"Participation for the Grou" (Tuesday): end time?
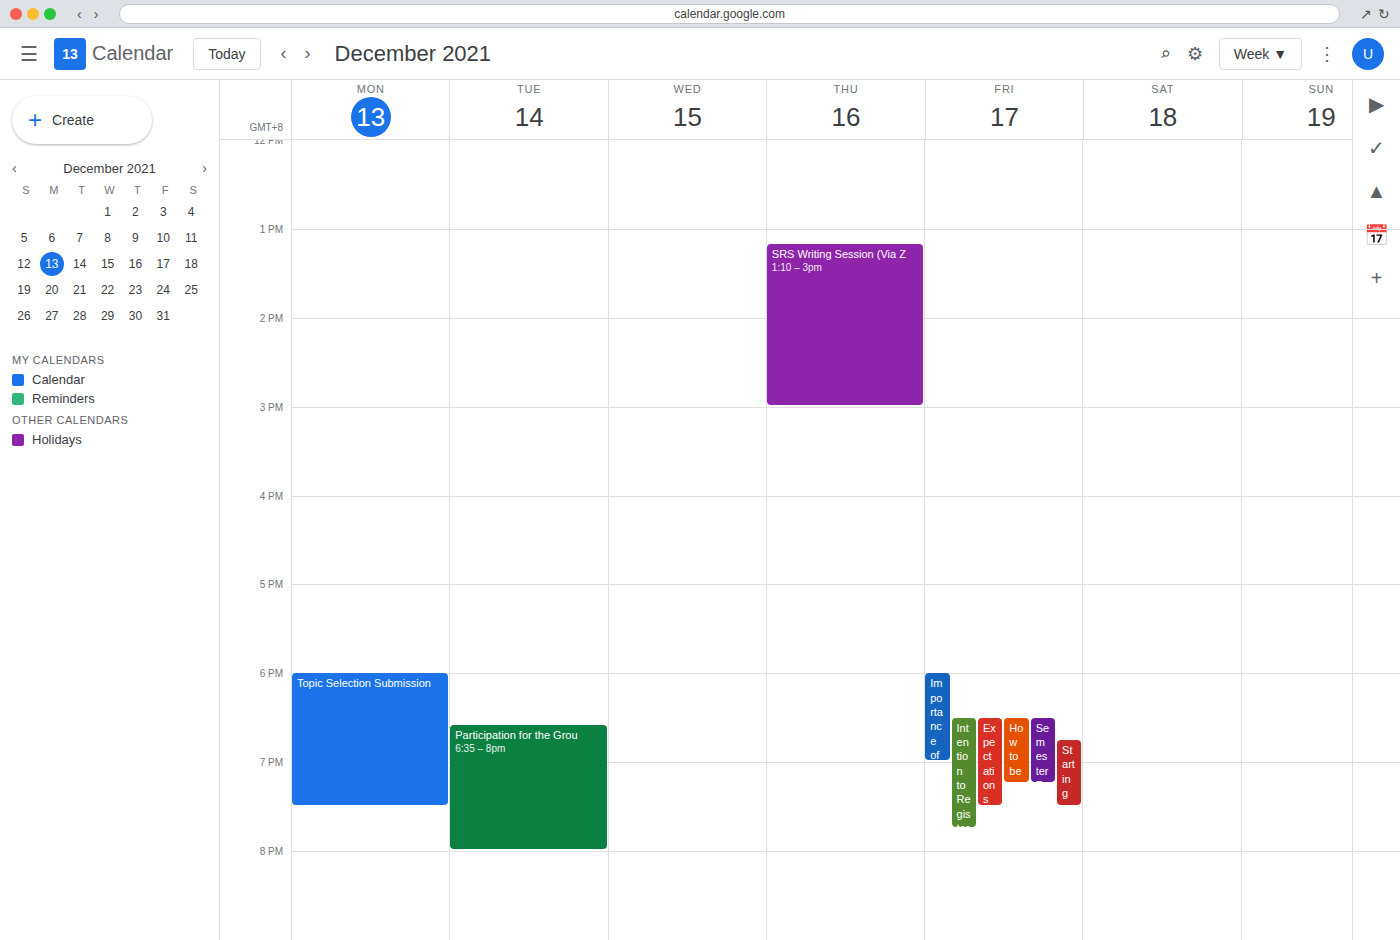
20:00